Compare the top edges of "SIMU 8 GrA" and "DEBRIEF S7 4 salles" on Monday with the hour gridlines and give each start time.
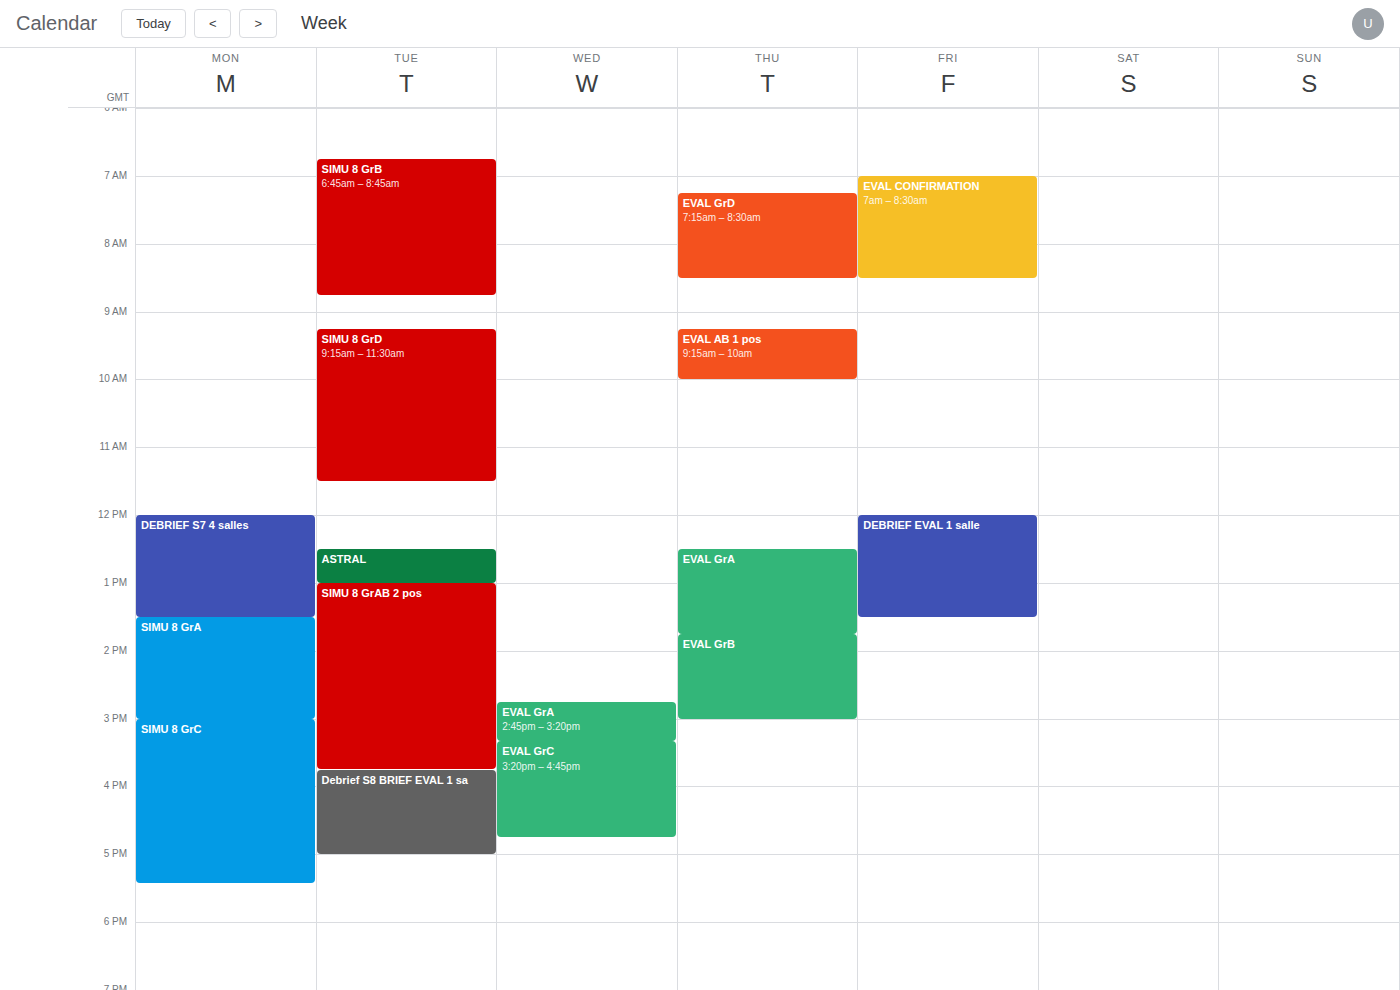
"SIMU 8 GrA": 13:30, halfway between the 13:00 and 14:00 lines. "DEBRIEF S7 4 salles": 12:00, exactly on the 12:00 line.